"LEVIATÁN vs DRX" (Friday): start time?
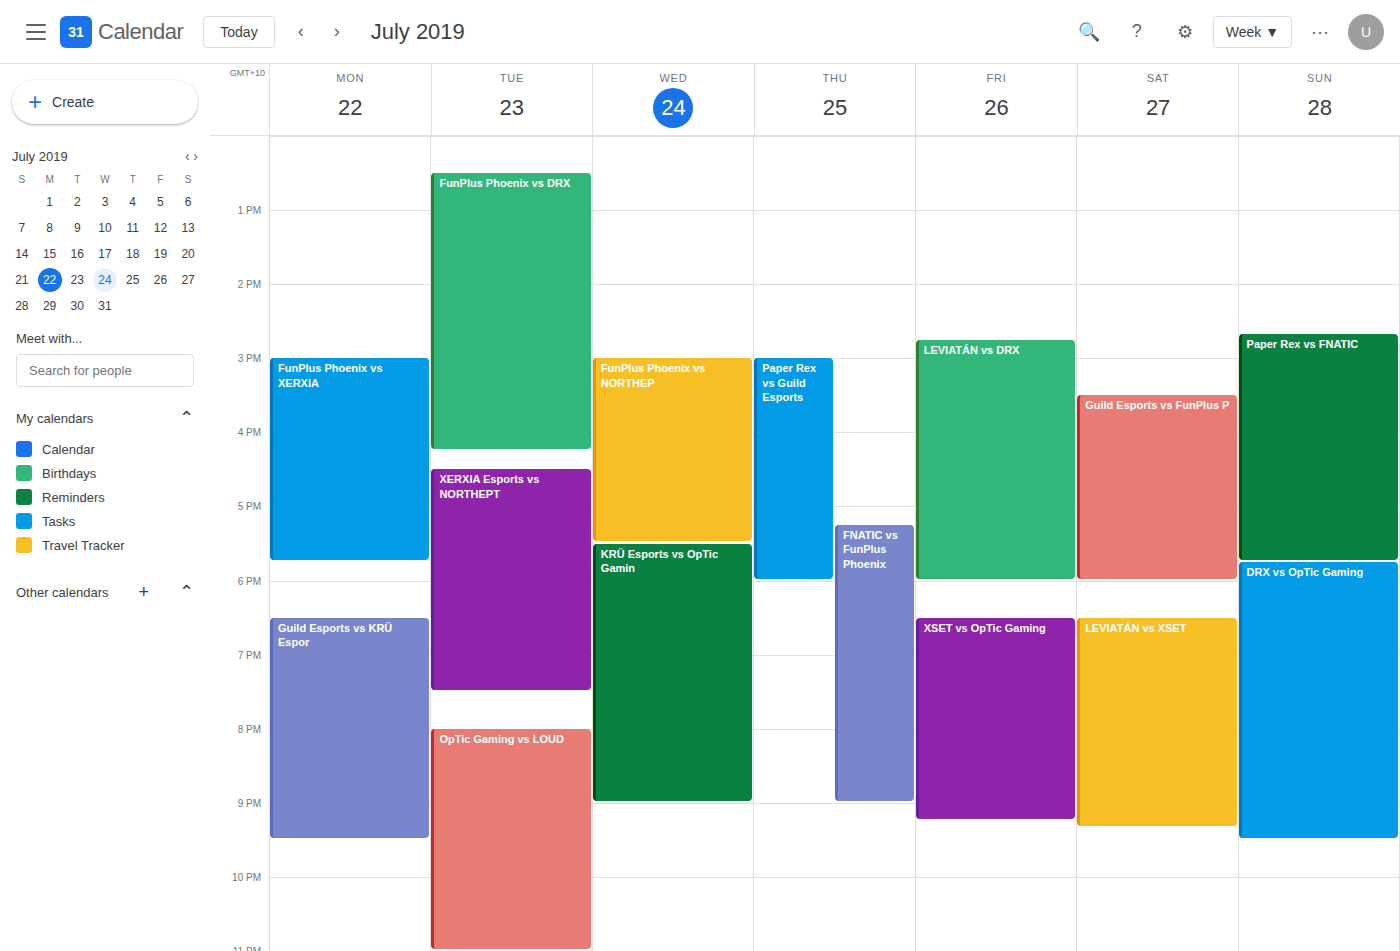
2:45 PM